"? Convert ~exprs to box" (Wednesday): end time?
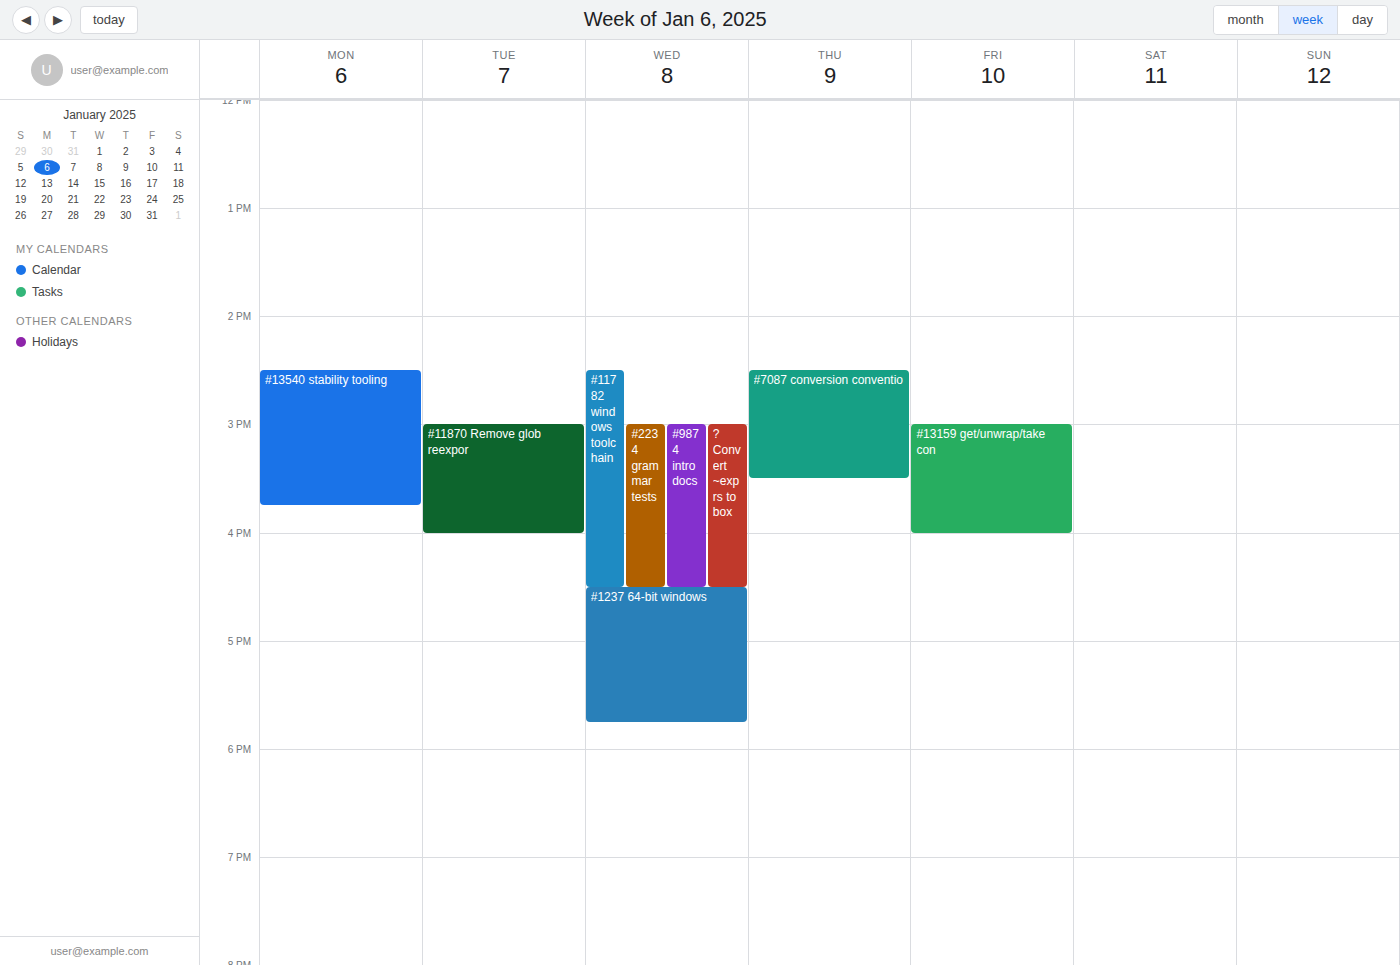
4:30 PM